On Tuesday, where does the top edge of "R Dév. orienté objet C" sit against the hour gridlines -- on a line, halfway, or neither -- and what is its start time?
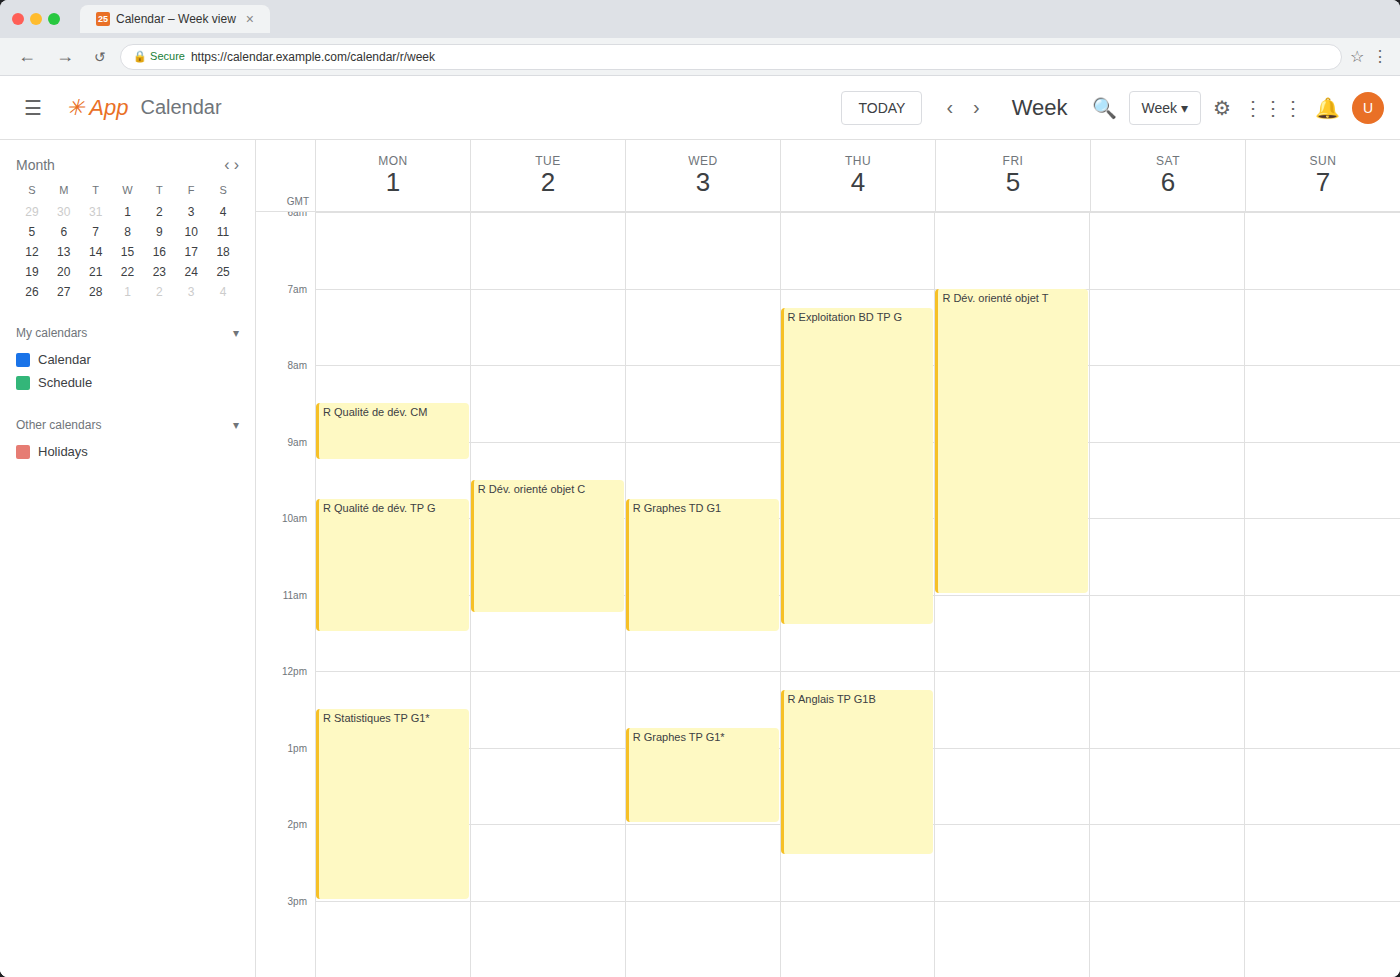
9:30 AM -- halfway between the 9 AM and 10 AM lines.